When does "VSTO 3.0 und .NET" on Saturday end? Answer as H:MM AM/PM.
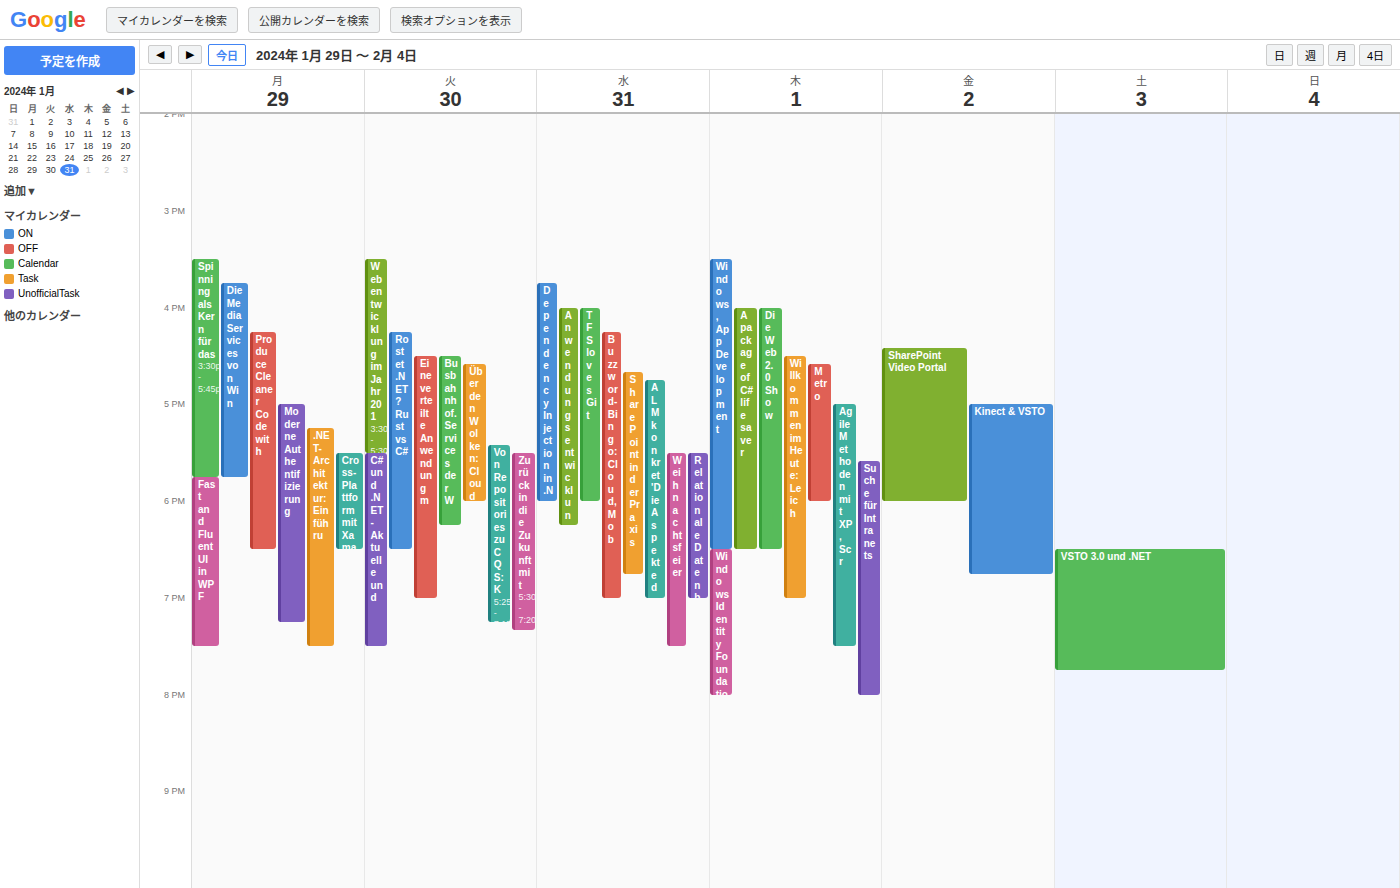
7:45 PM